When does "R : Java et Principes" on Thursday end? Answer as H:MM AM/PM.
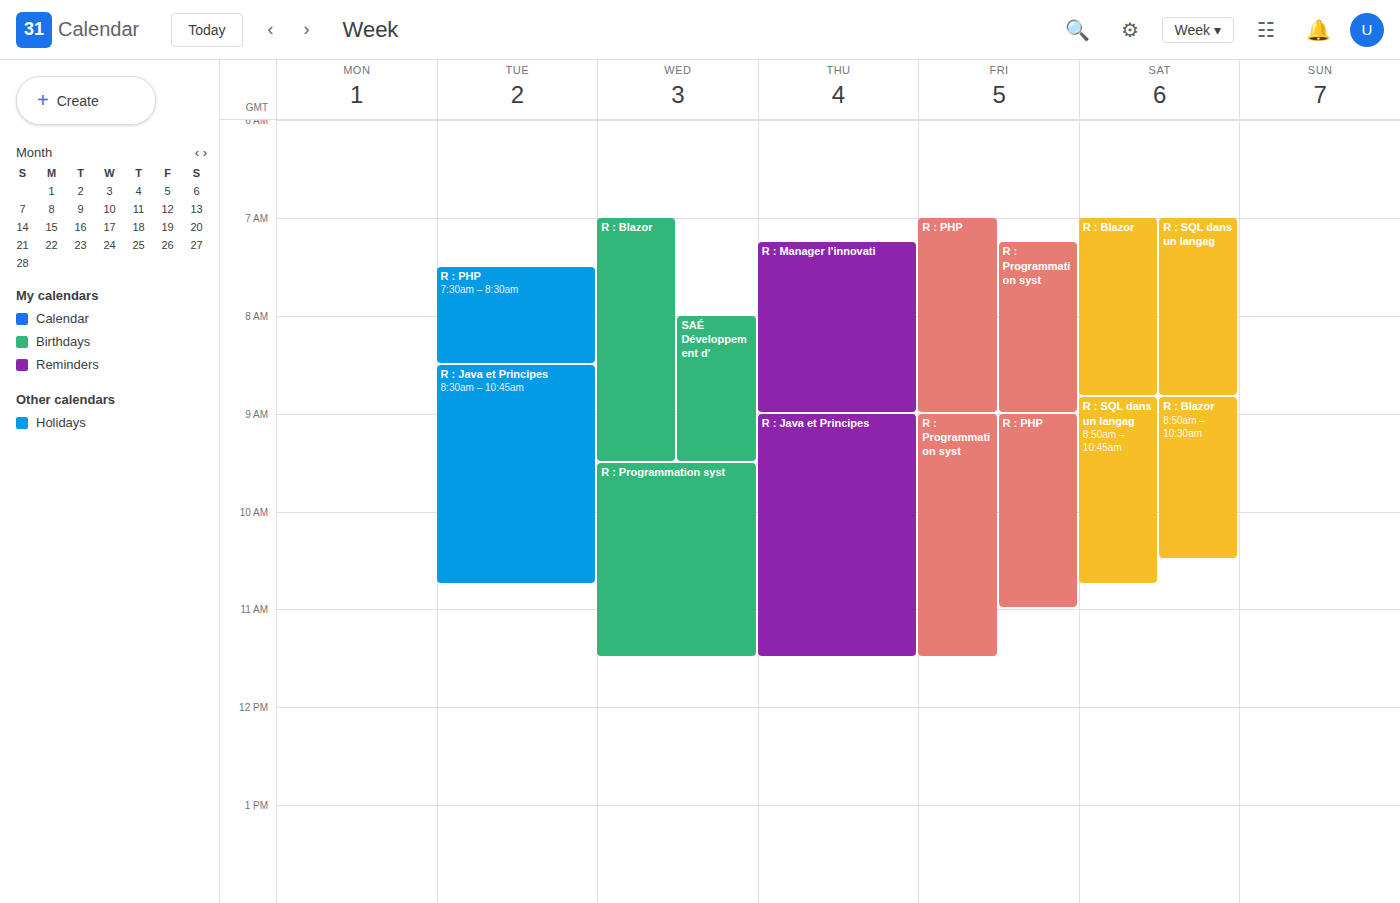
11:30 AM